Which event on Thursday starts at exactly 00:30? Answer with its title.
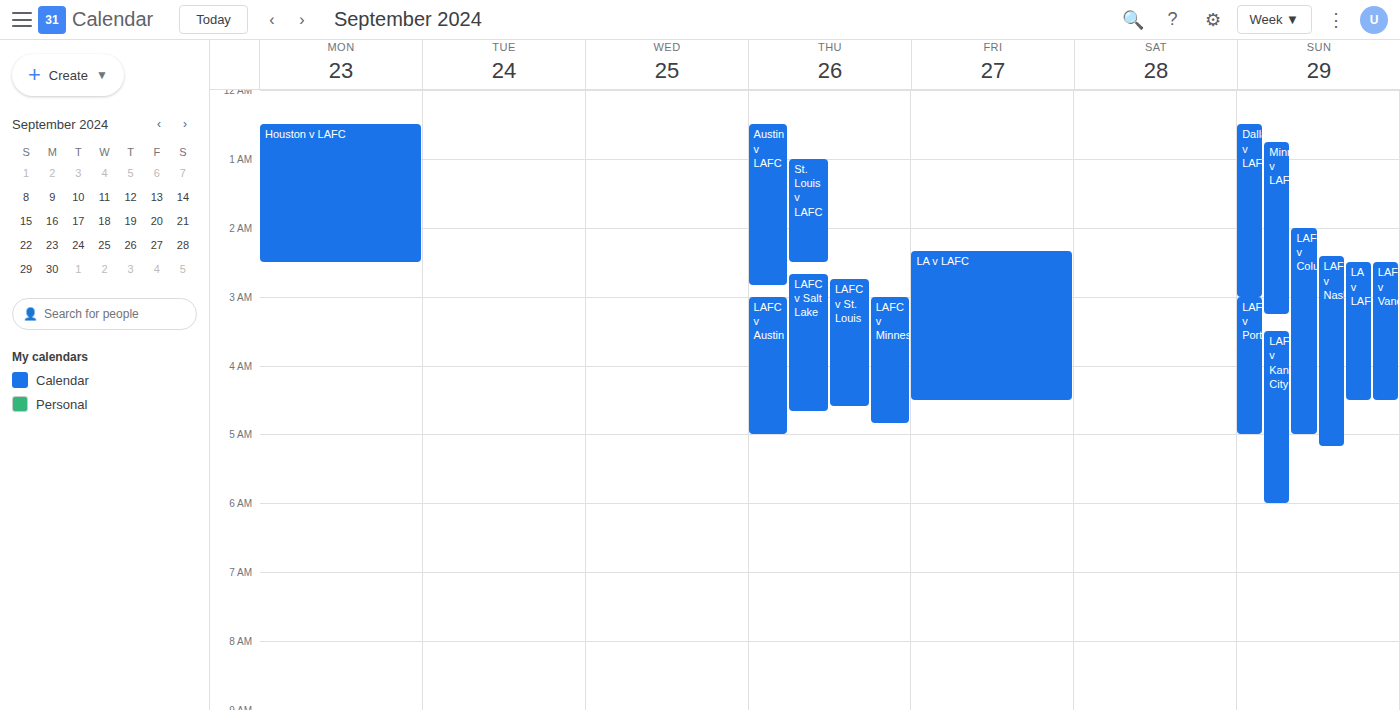
"Austin v LAFC"